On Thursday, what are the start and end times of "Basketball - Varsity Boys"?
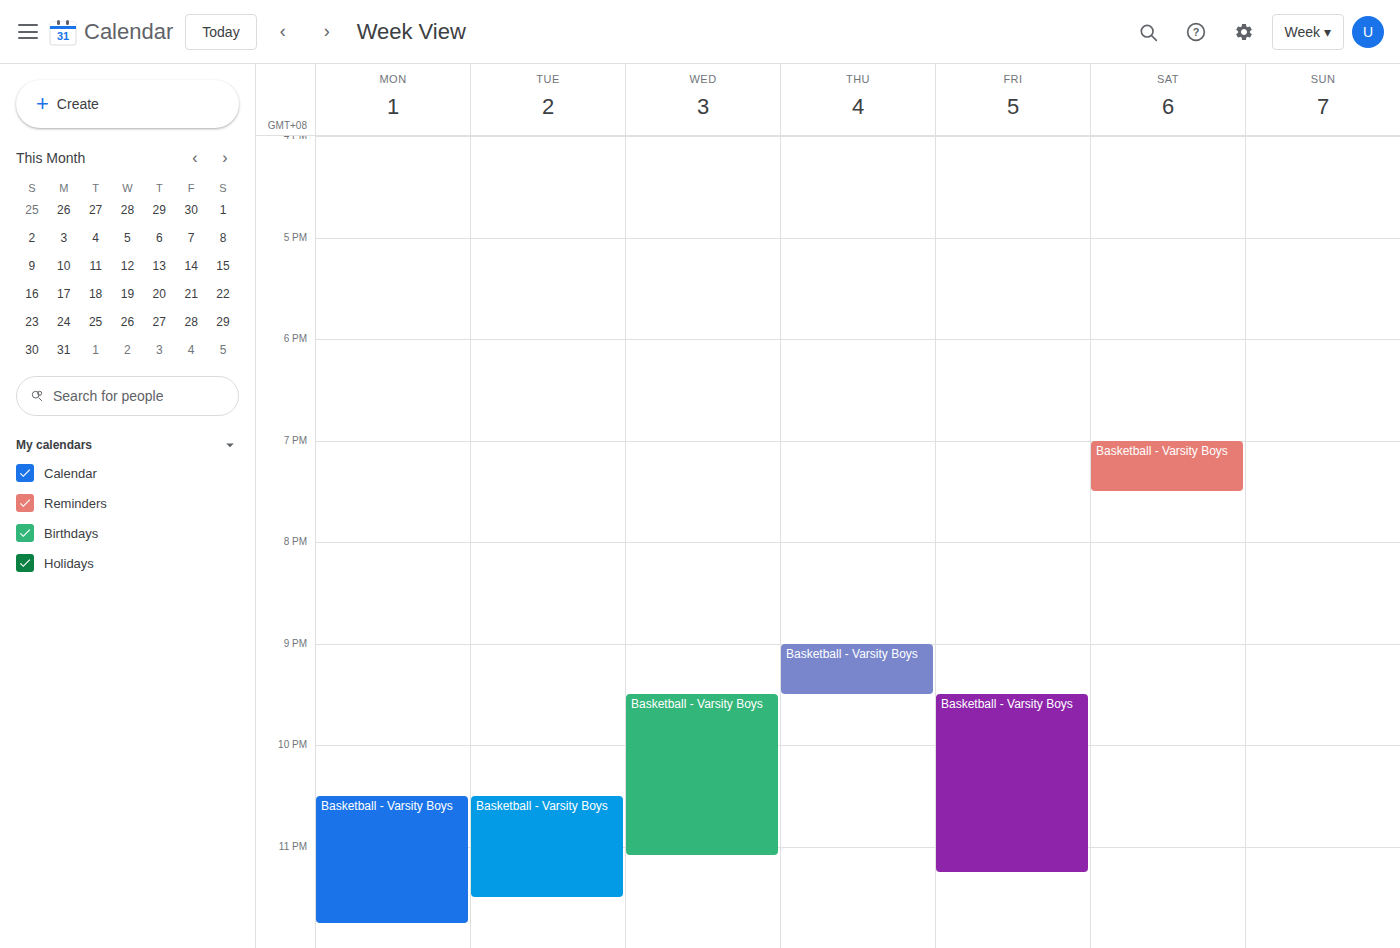
9:00 PM to 9:30 PM